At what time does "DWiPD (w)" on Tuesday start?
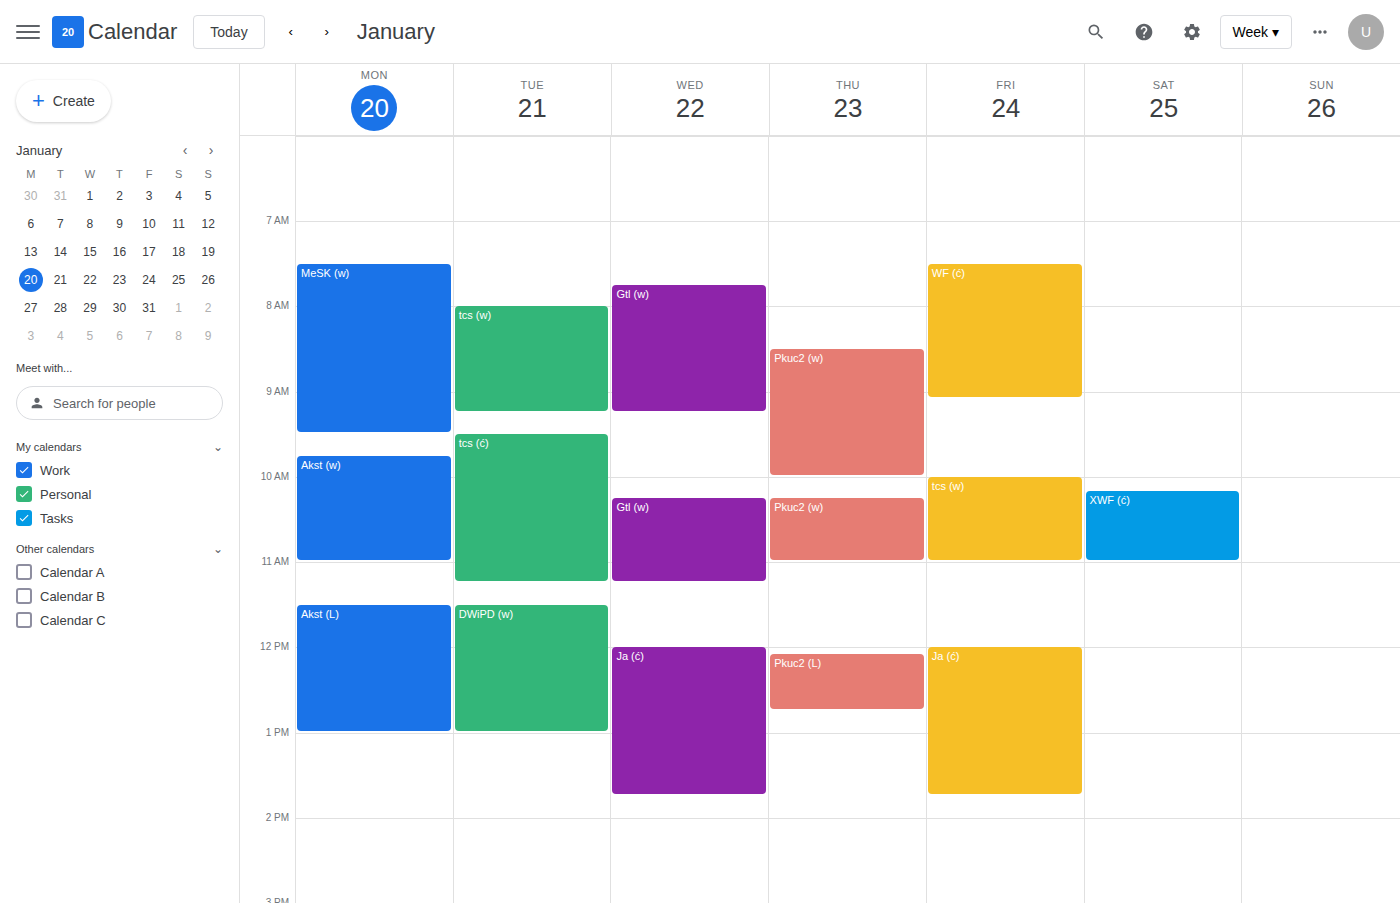
11:30 AM